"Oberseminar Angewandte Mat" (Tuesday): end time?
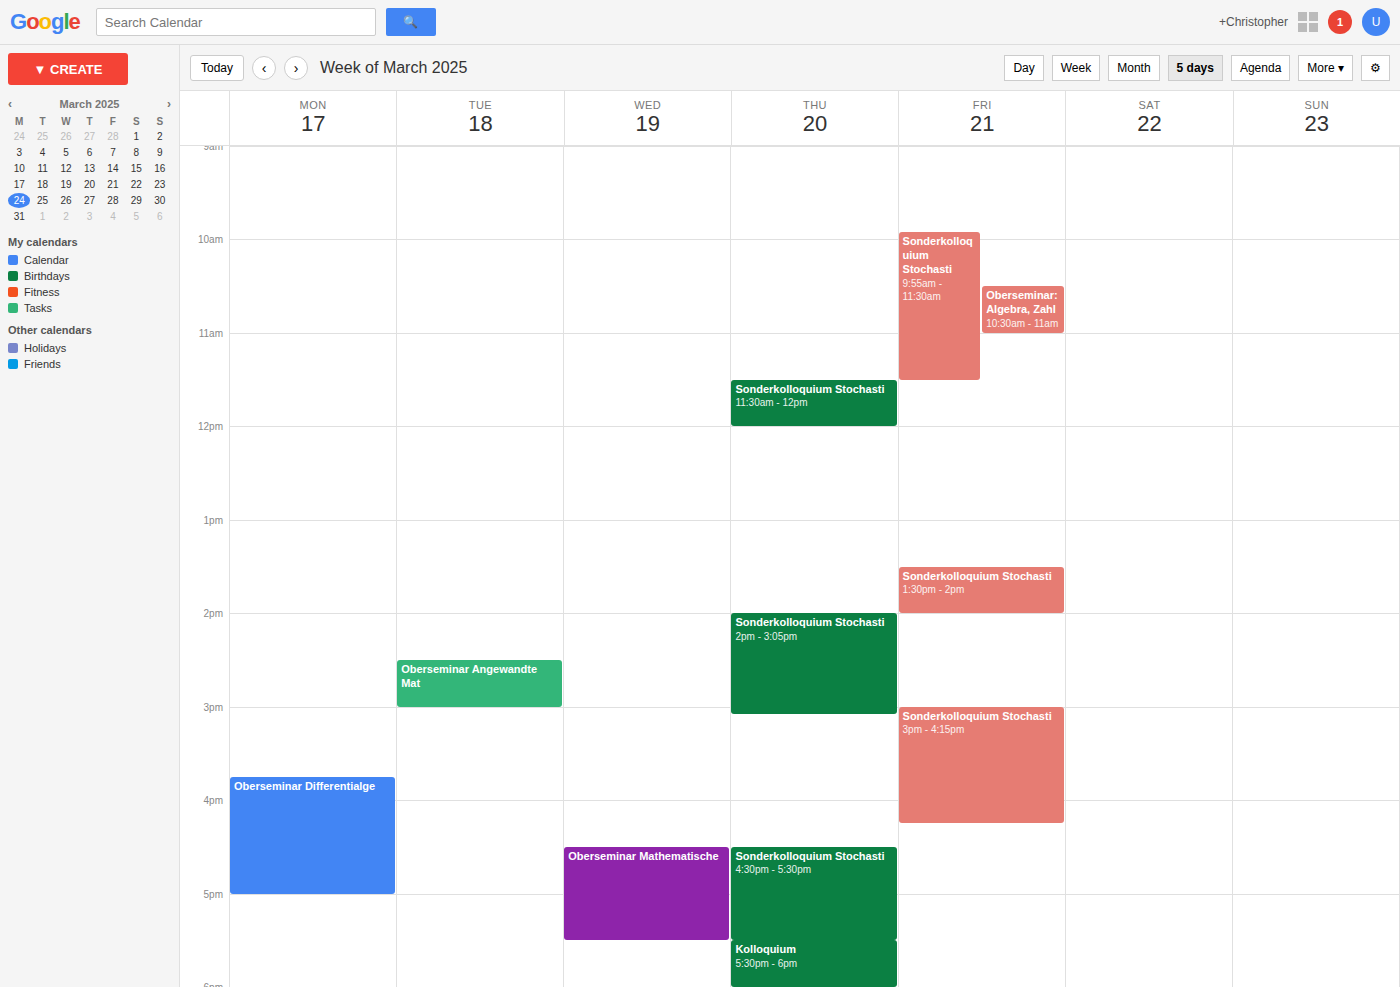
3:00 PM